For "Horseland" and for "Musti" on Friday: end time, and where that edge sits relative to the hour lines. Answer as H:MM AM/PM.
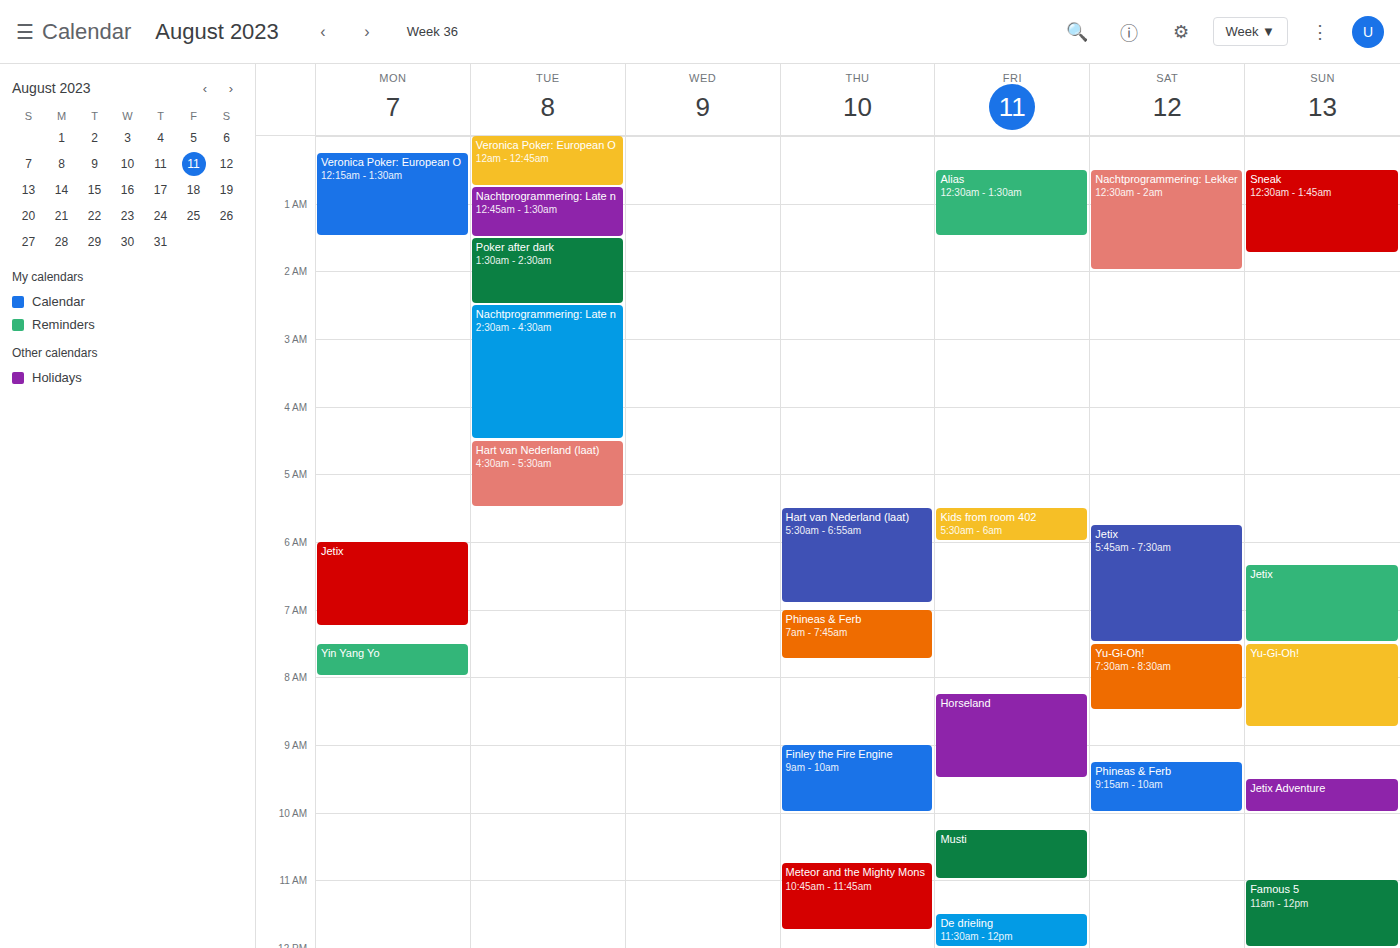
"Horseland": 9:30 AM, halfway between the 9 AM and 10 AM lines. "Musti": 11:00 AM, exactly on the 11 AM line.